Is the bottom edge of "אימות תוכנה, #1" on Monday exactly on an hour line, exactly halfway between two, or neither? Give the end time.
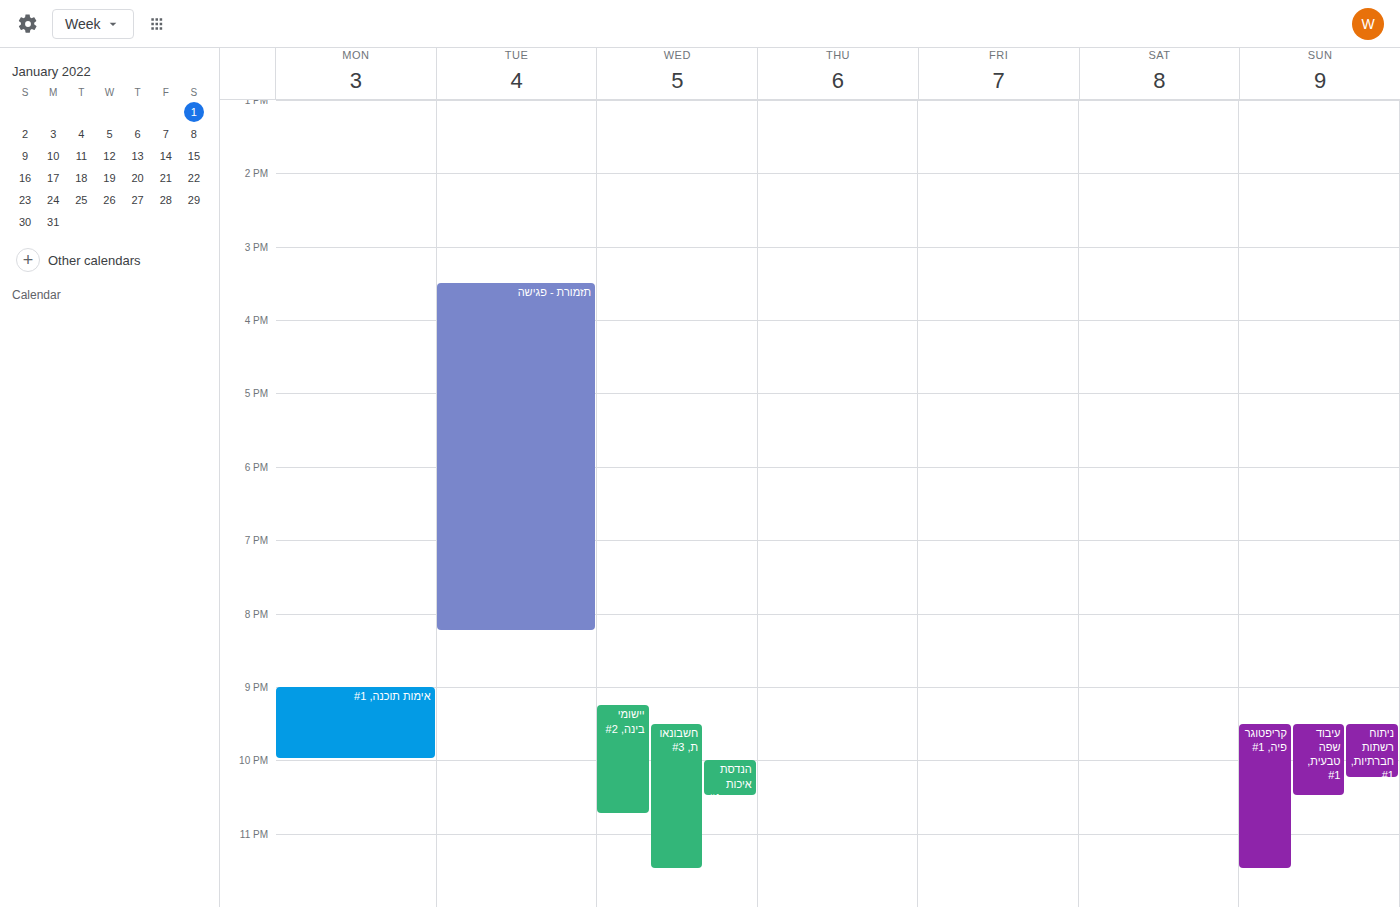
10:00 PM -- exactly on the 10 PM line.